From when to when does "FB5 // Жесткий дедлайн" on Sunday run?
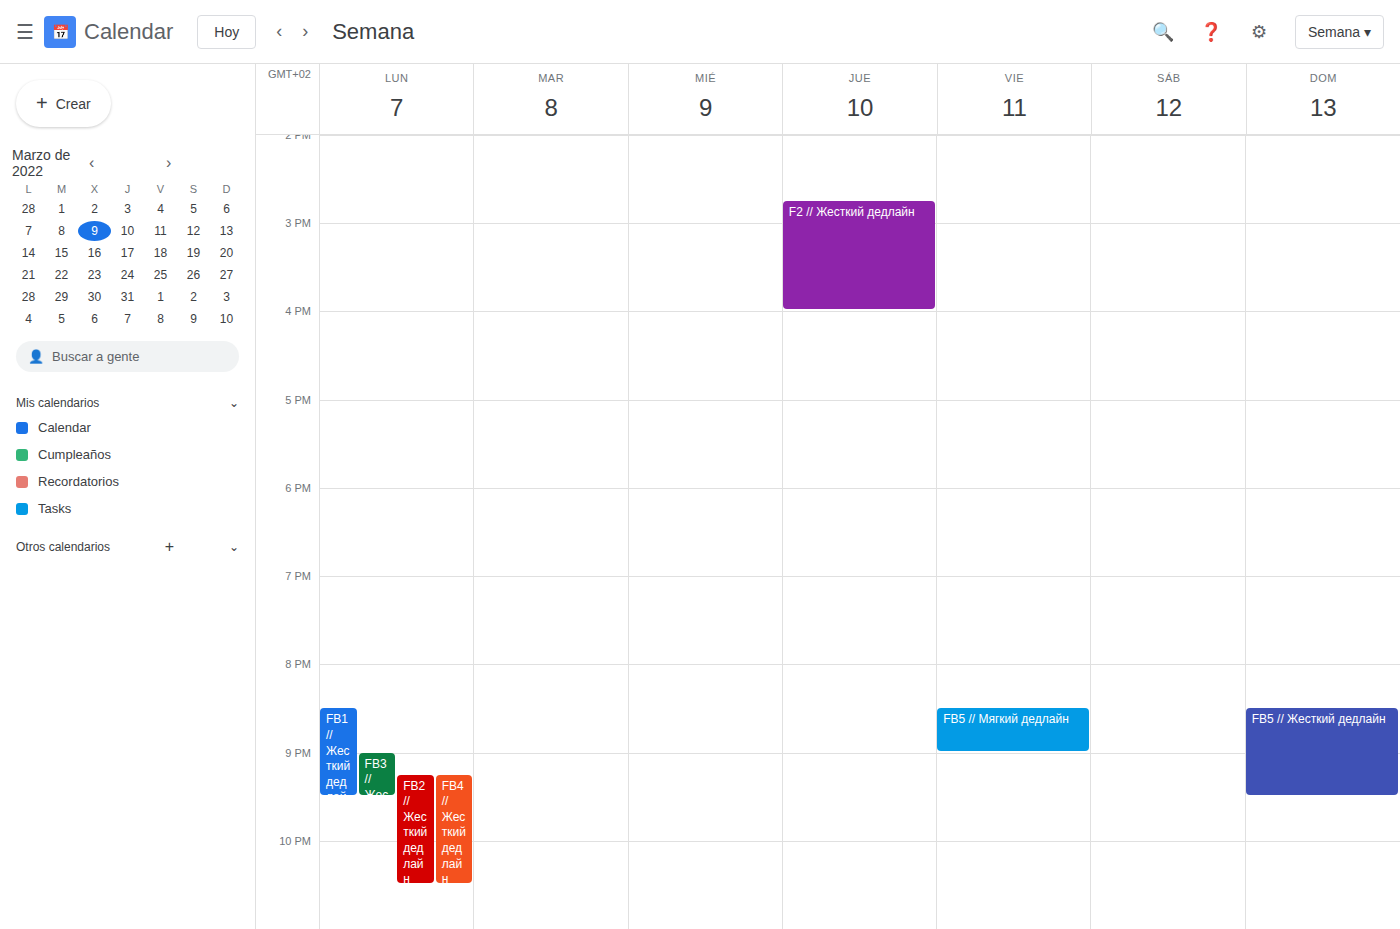
8:30 PM to 9:30 PM